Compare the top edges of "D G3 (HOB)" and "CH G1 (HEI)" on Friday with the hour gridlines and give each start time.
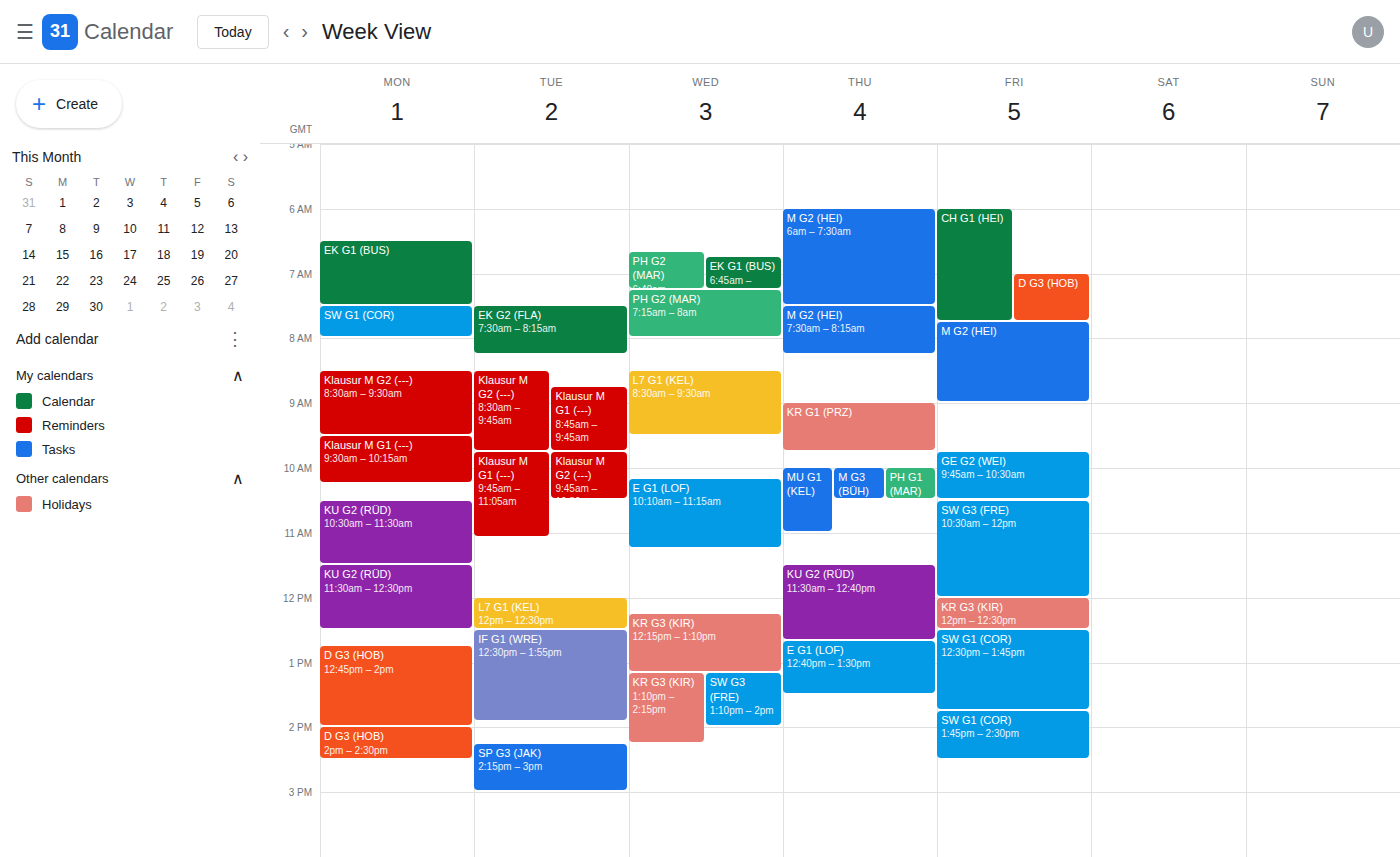
"D G3 (HOB)": 7:00 AM, exactly on the 7 AM line. "CH G1 (HEI)": 6:00 AM, exactly on the 6 AM line.